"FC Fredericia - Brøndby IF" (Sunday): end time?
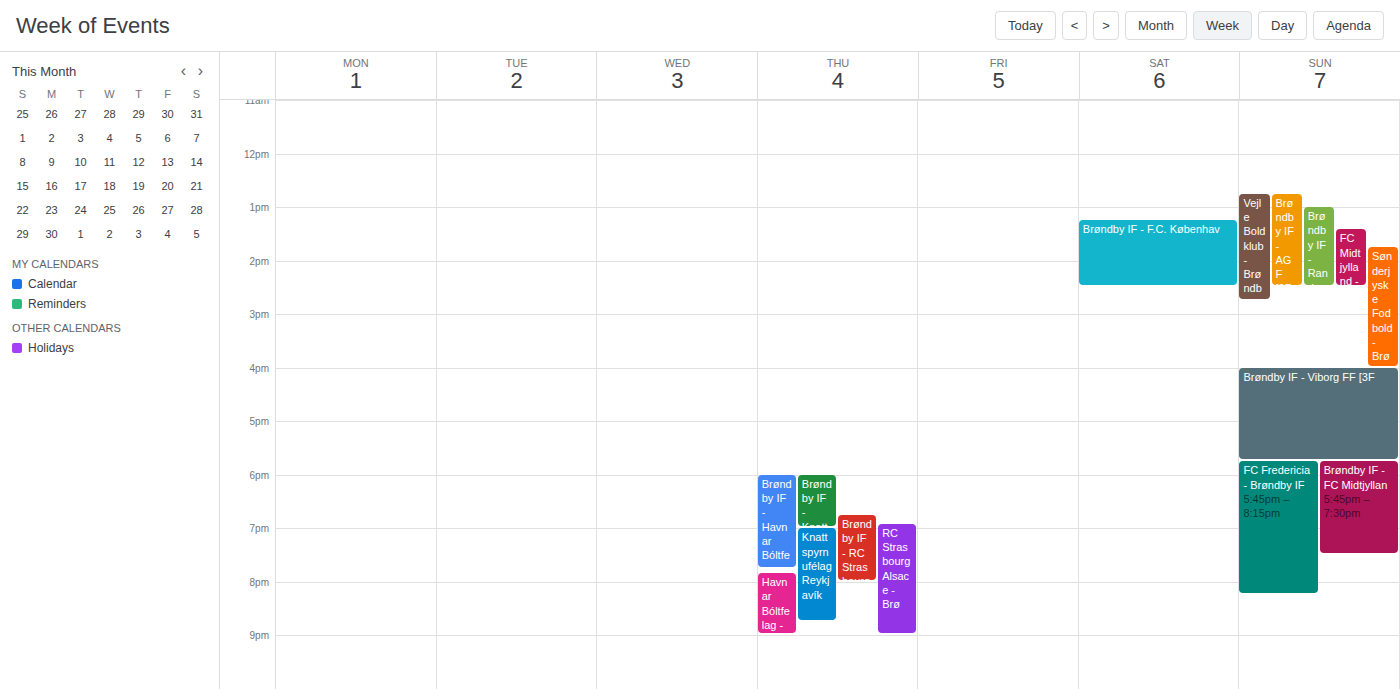
8:15 PM